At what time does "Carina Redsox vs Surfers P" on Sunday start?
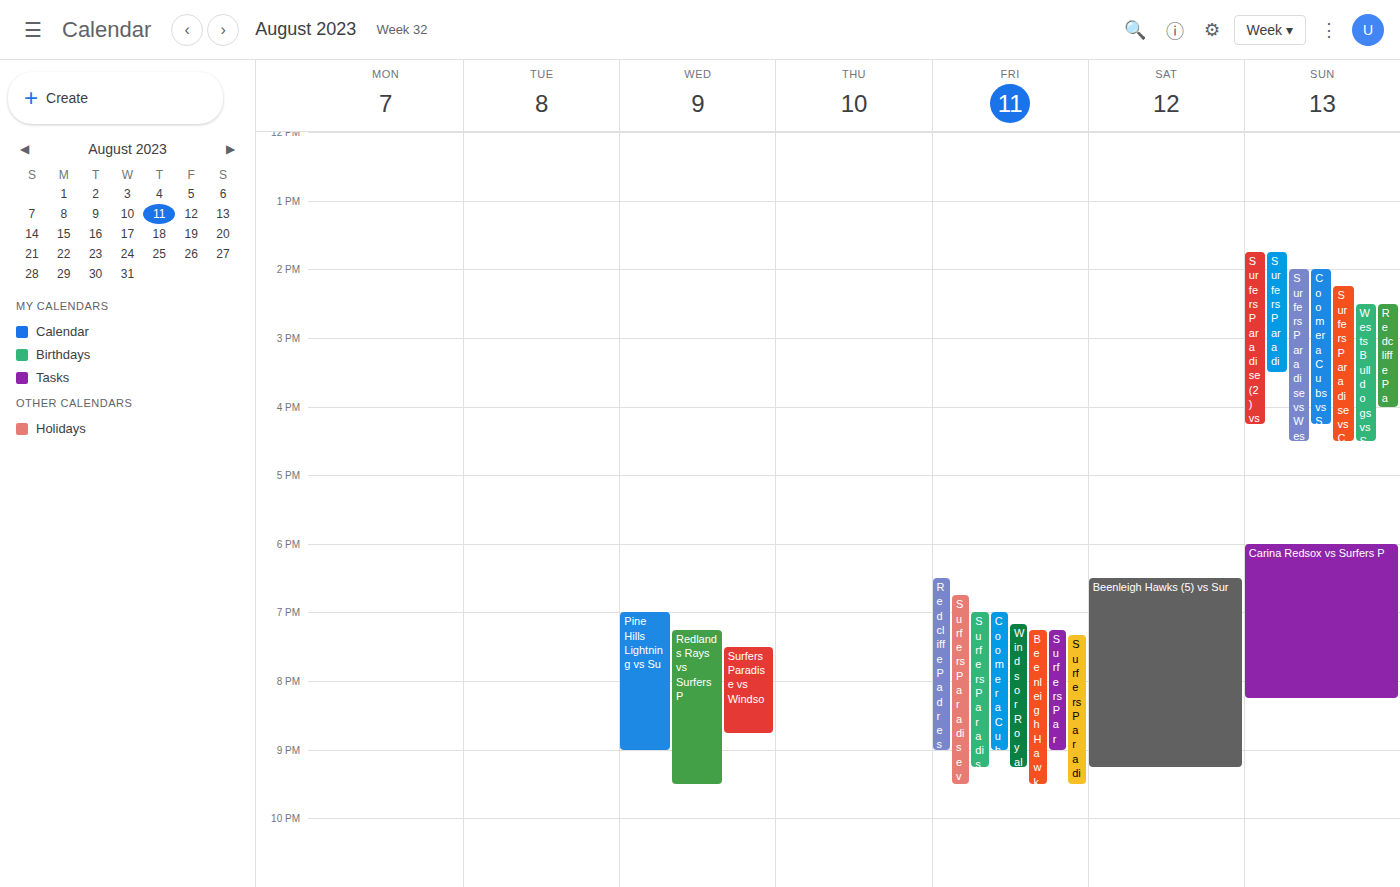
6:00 PM